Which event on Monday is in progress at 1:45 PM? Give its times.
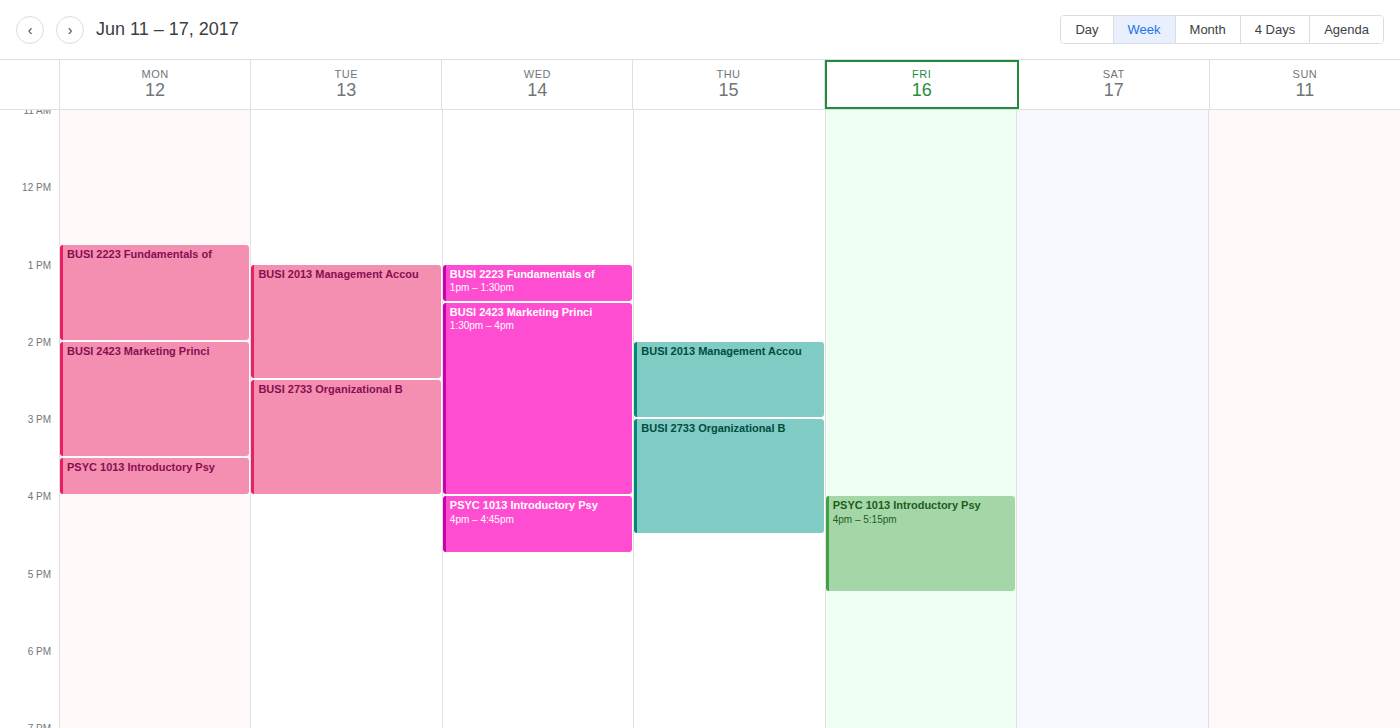
"BUSI 2223 Fundamentals of", 12:45 PM to 2:00 PM